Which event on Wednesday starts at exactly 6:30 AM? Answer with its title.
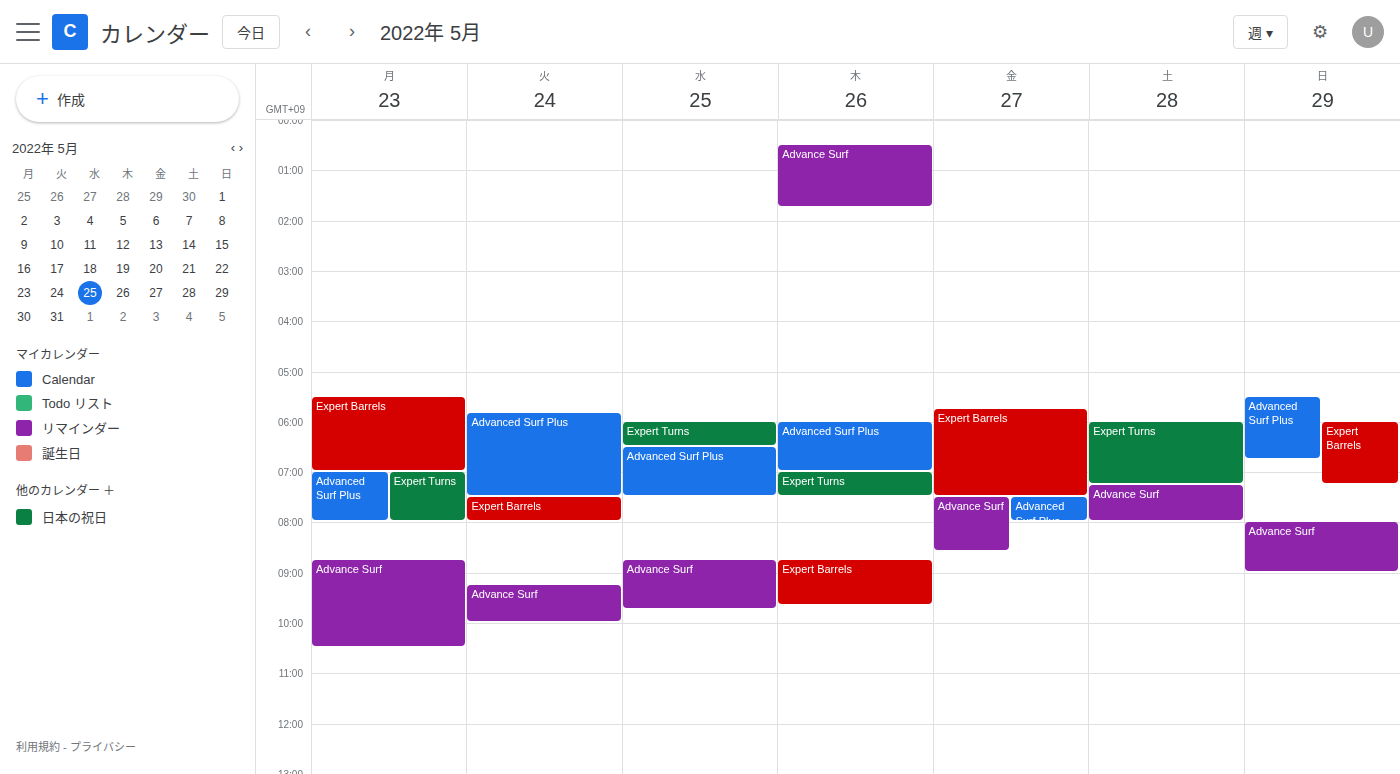
"Advanced Surf Plus"